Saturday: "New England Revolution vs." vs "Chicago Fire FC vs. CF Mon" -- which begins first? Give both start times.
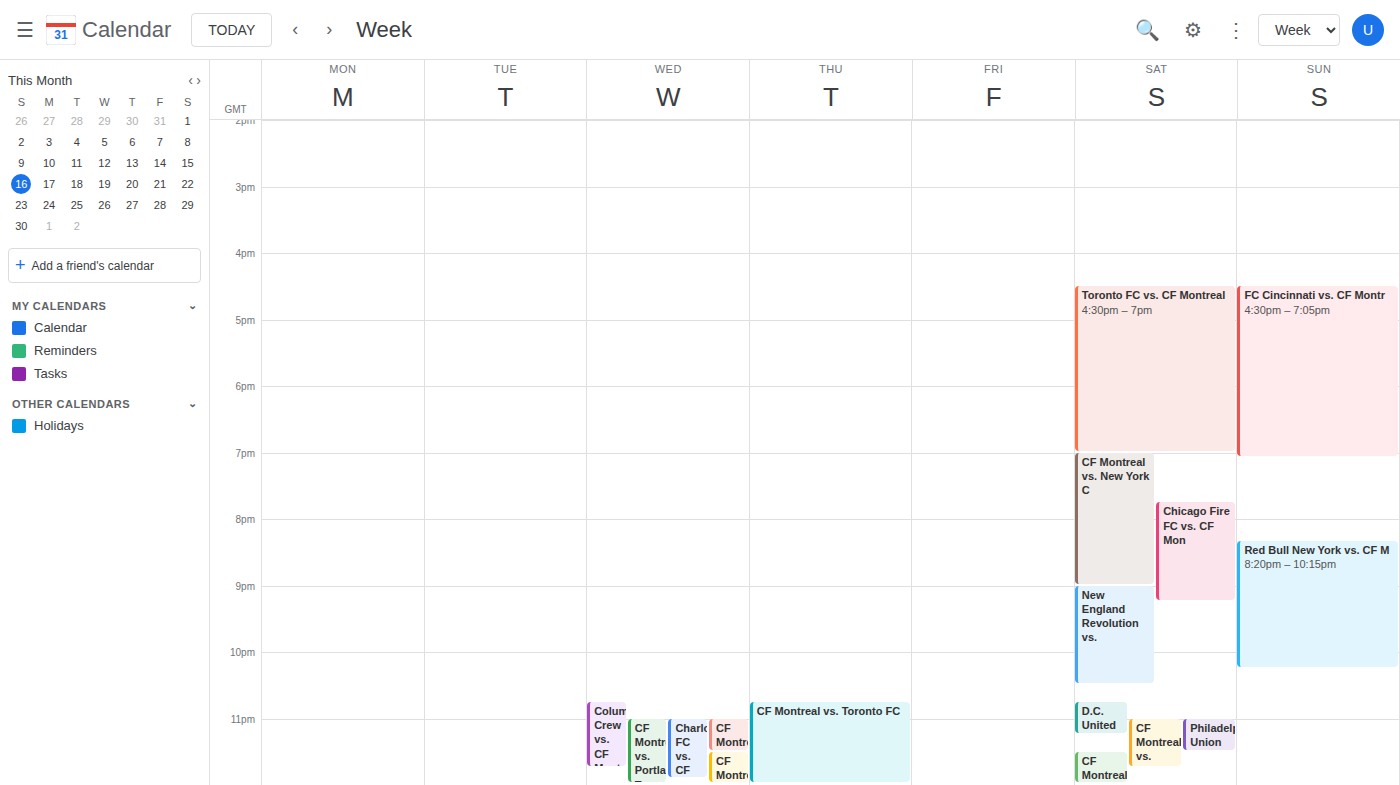
"Chicago Fire FC vs. CF Mon" 7:45 PM; "New England Revolution vs." 9:00 PM.